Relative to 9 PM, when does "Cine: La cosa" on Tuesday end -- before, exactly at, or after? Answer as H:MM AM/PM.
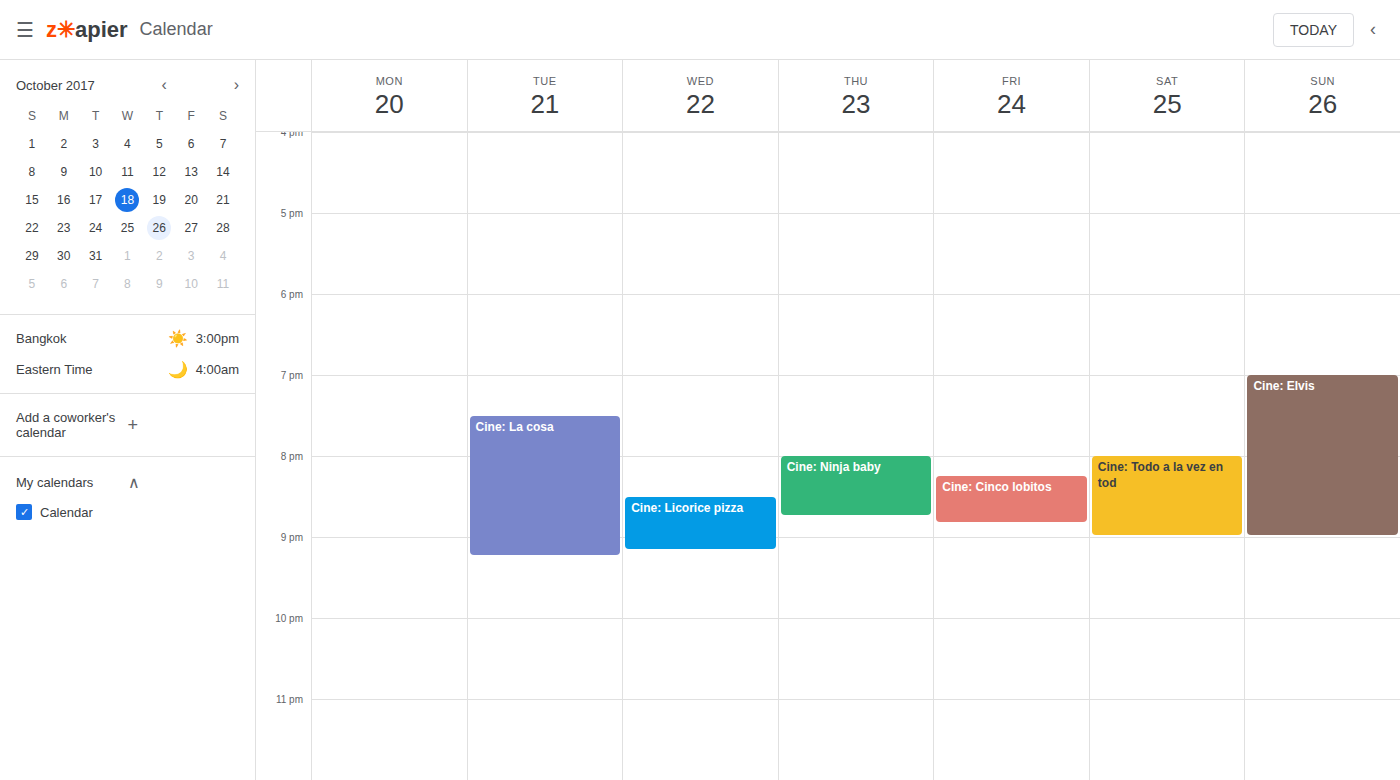
9:15 PM -- after 9 PM, 15 minutes below the 9 PM line.